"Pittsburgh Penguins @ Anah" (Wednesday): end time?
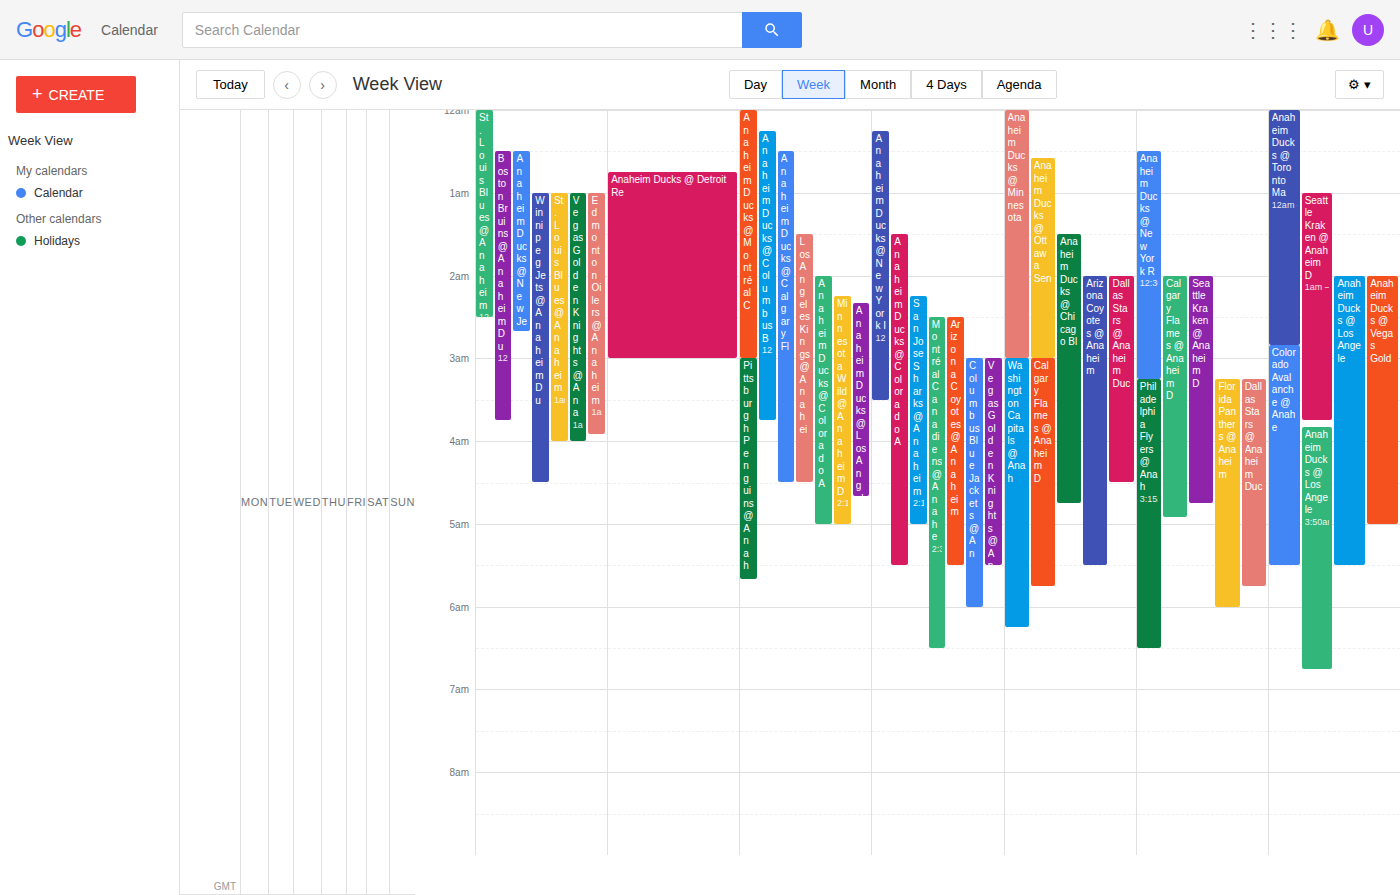
05:40